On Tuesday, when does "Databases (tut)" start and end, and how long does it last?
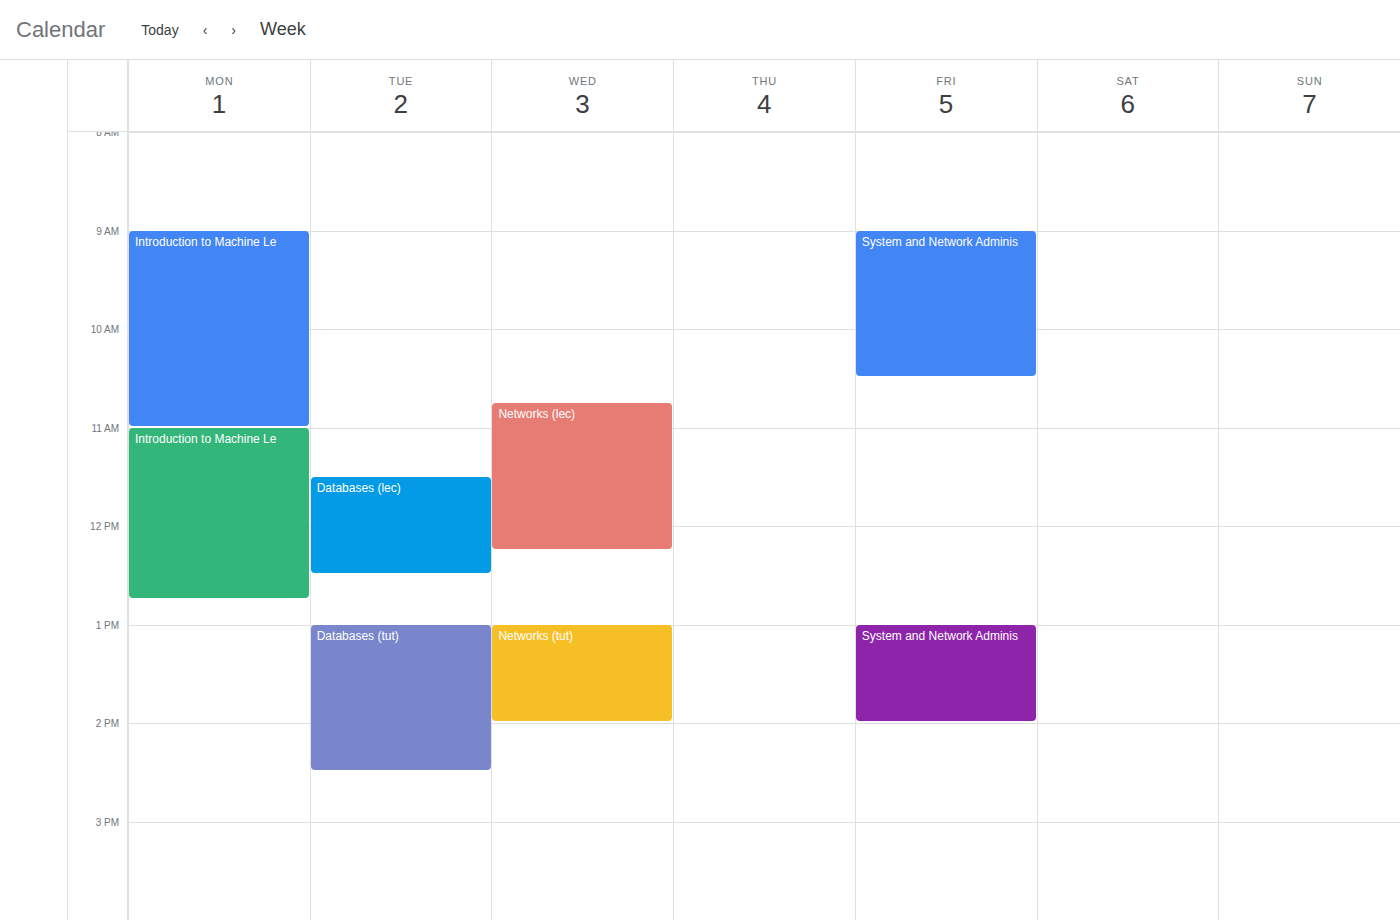
1:00 PM to 2:30 PM, 1 hour 30 minutes